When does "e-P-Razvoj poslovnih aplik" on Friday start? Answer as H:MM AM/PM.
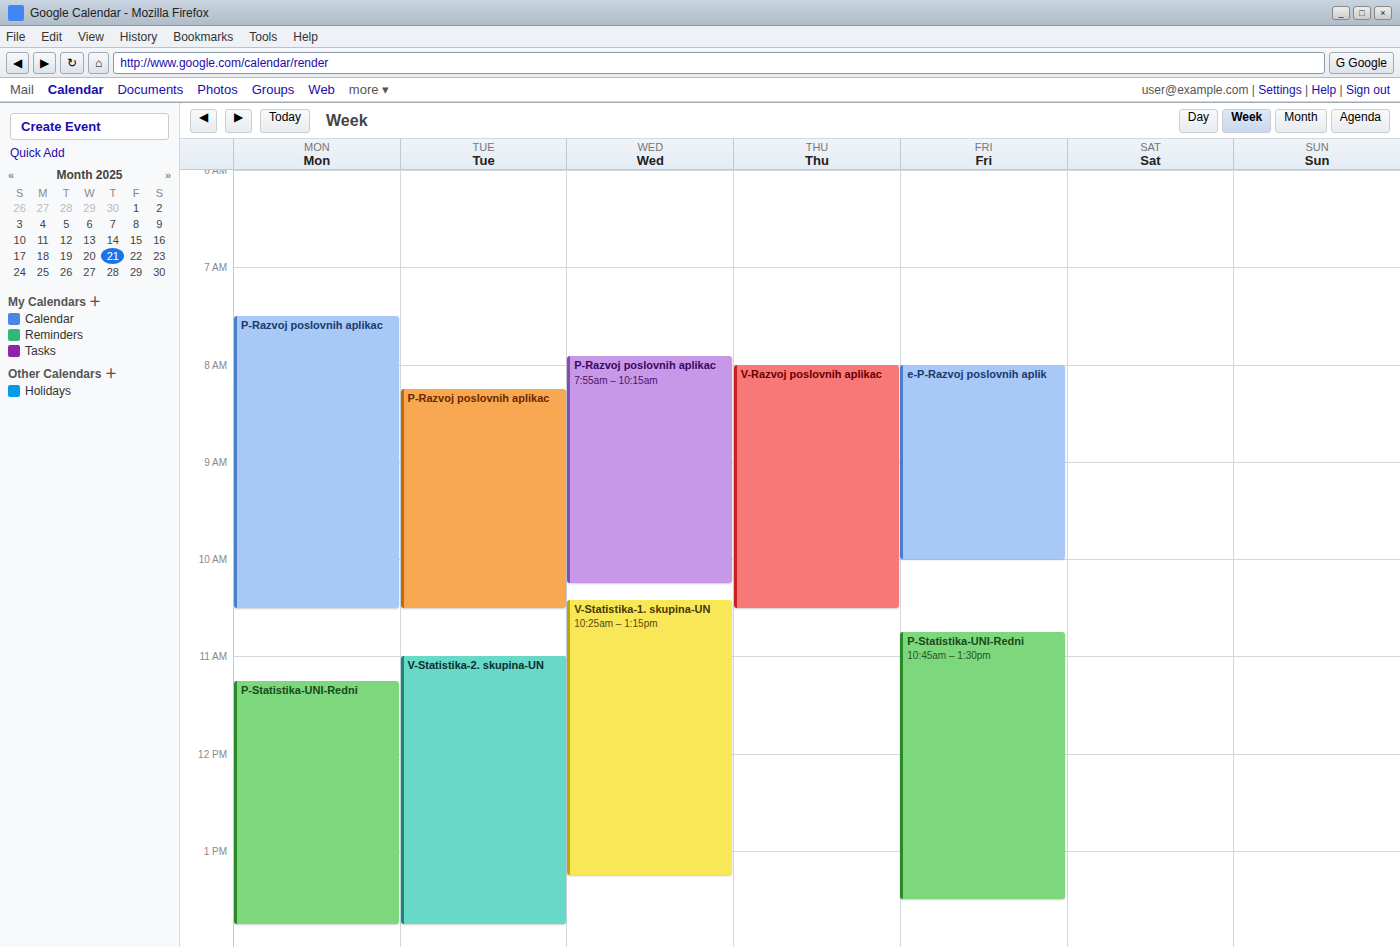
8:00 AM